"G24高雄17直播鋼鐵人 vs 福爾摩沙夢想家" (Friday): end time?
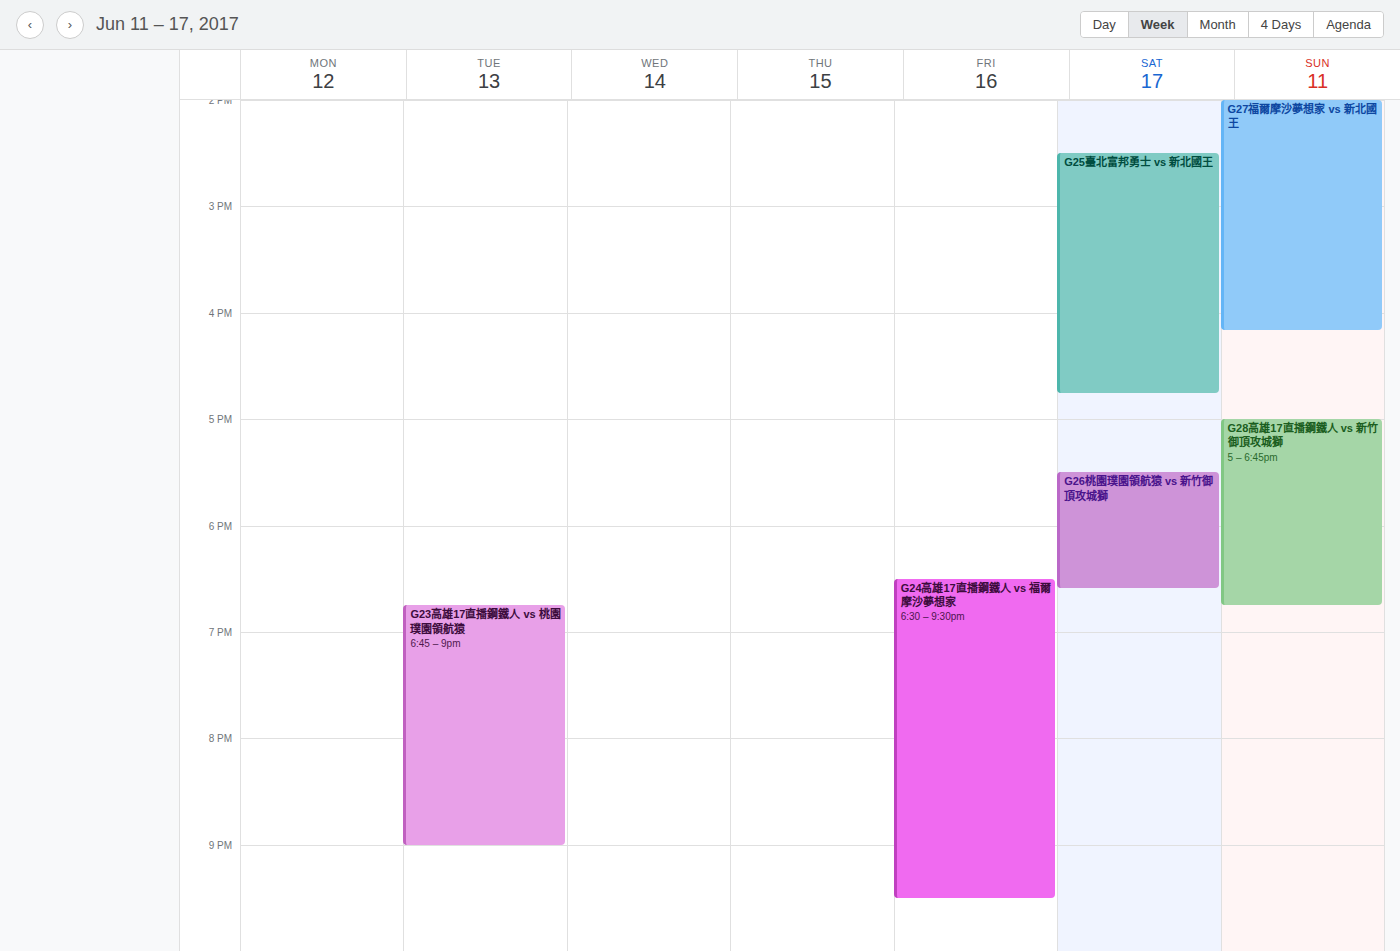
9:30 PM